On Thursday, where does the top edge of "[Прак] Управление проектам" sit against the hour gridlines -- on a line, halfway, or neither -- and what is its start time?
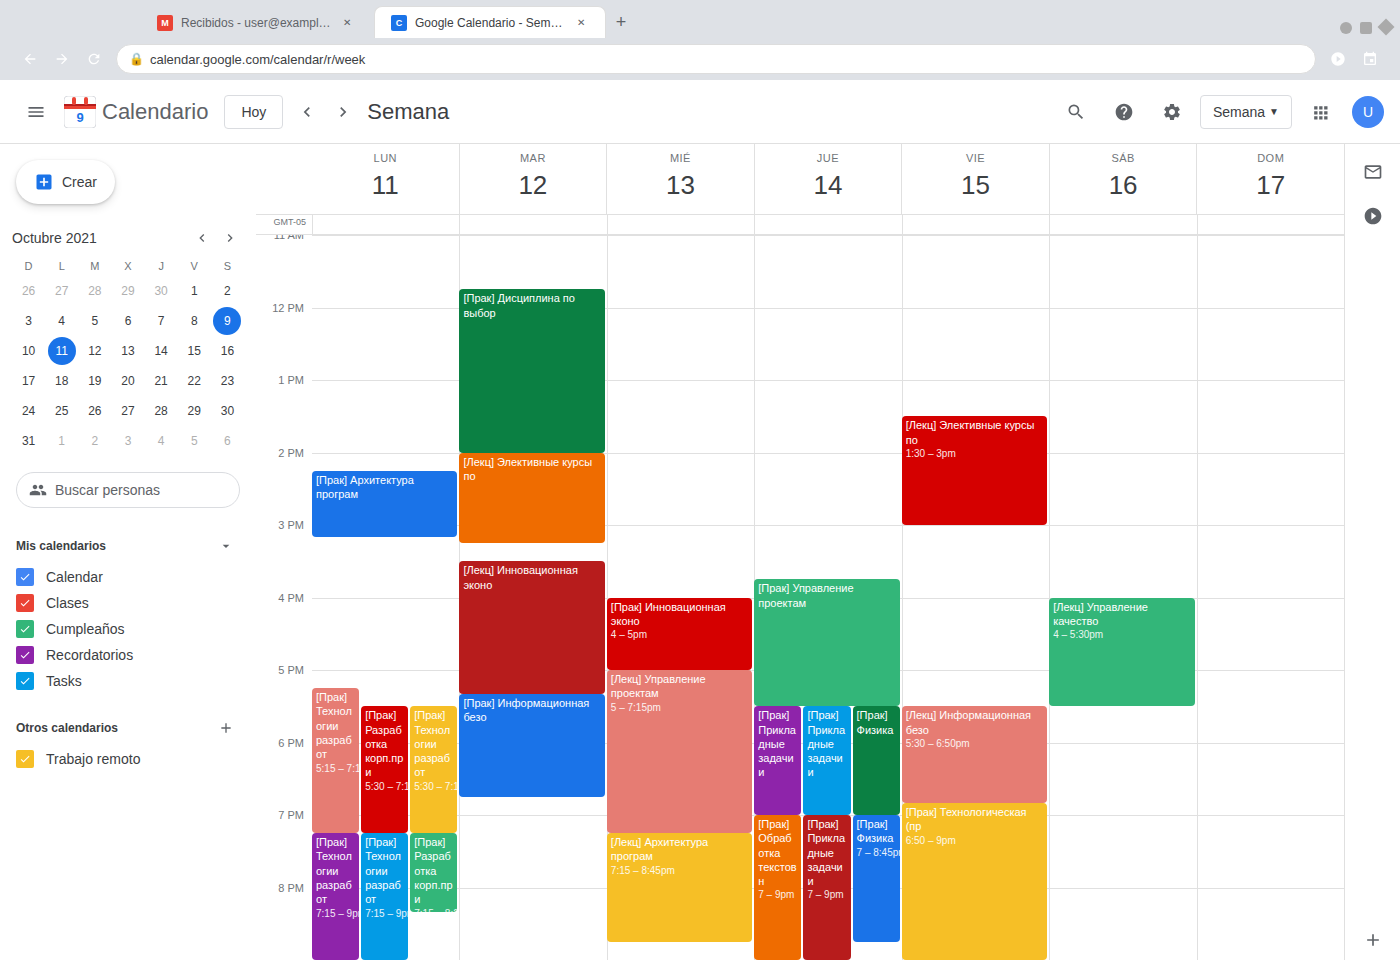
3:45 PM -- neither: three quarters of the way from the 3 PM line to the 4 PM line.